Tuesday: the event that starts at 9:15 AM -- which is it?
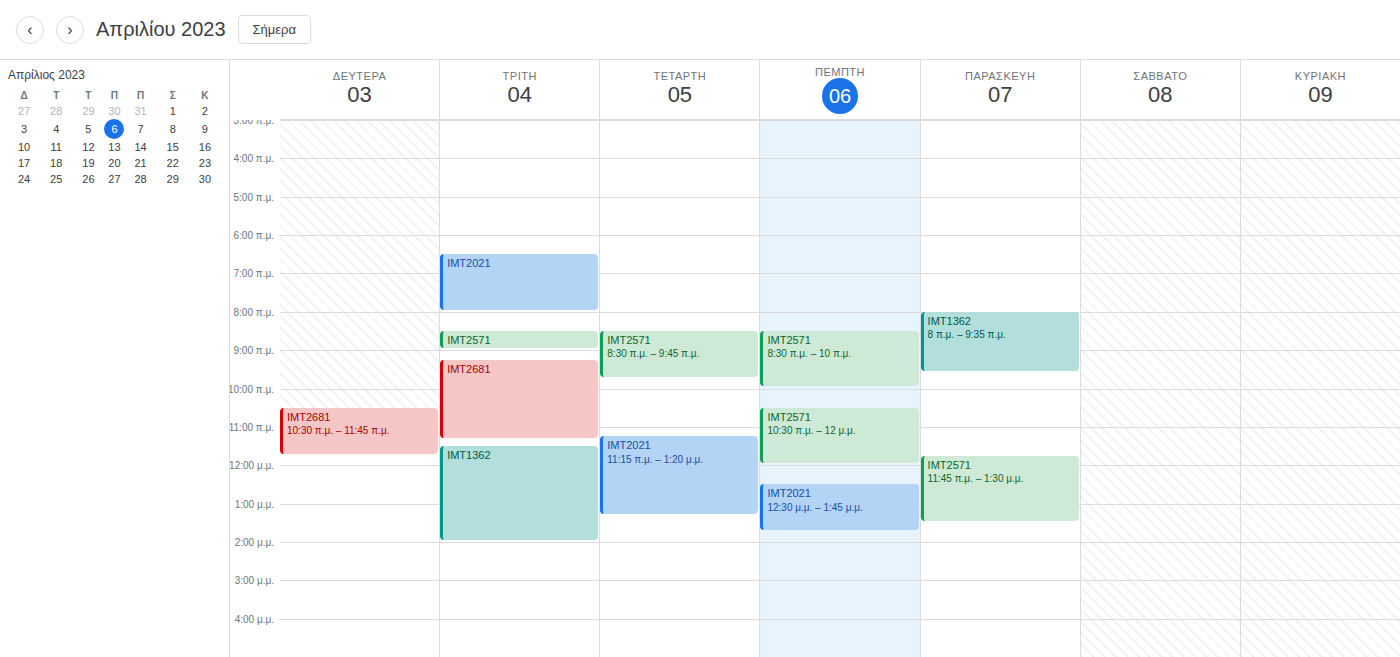
"IMT2681"